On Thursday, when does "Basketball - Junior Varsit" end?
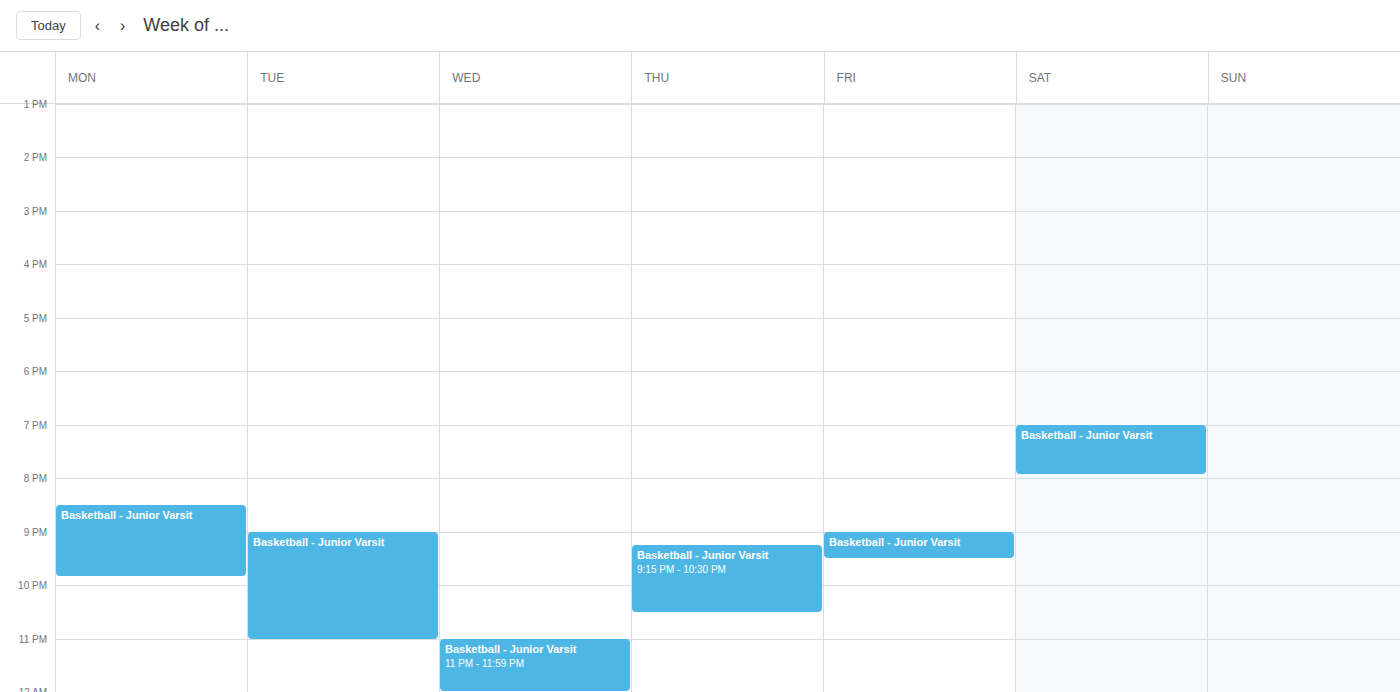
10:30 PM